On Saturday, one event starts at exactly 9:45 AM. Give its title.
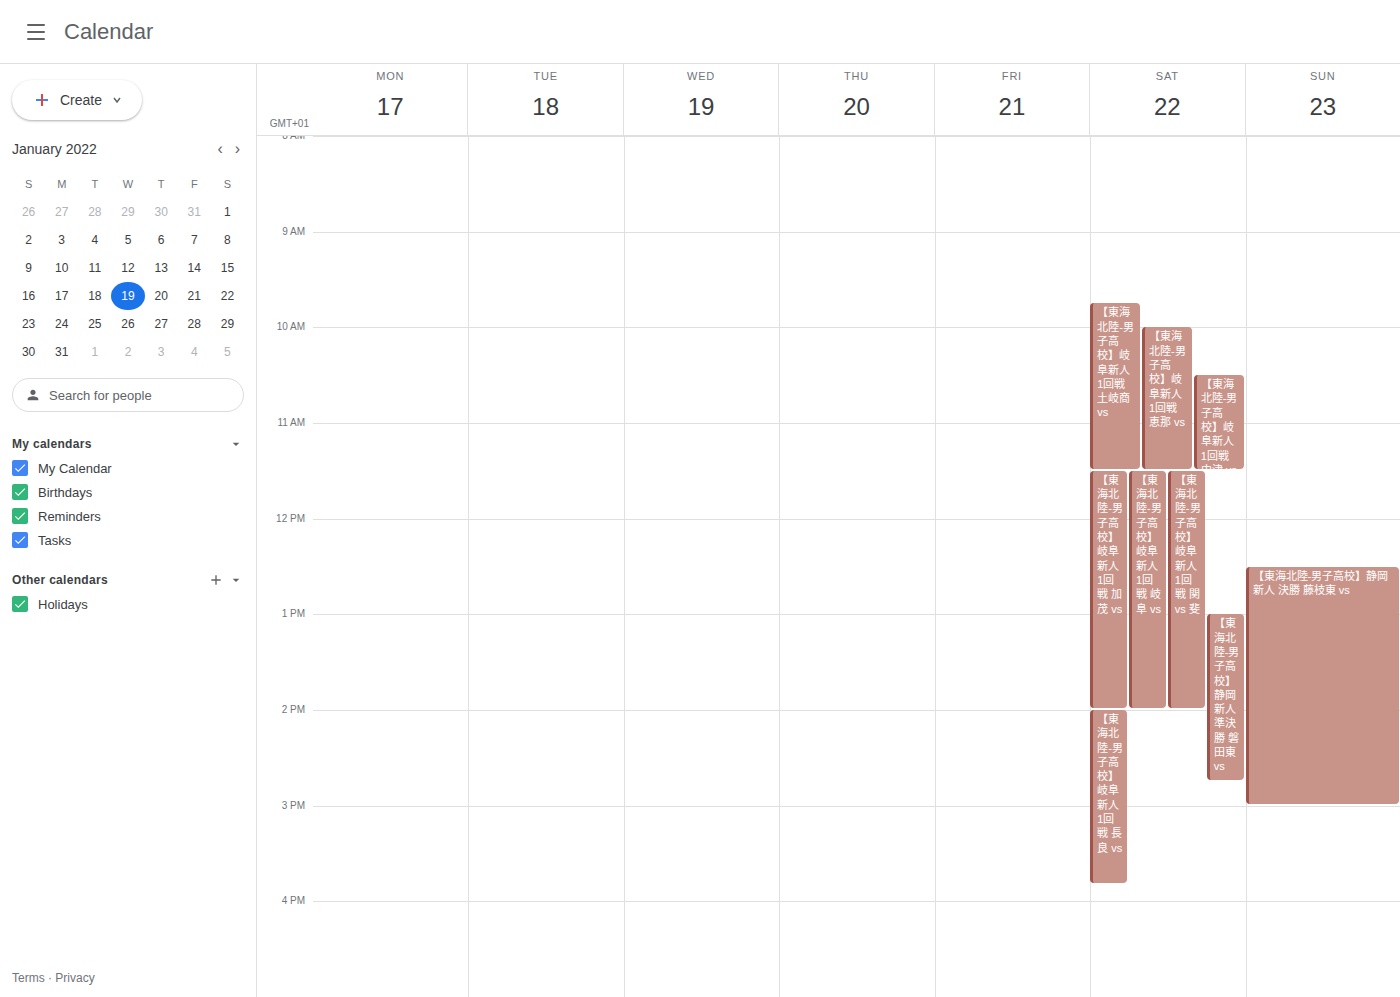
"【東海北陸-男子高校】岐阜新人 1回戦 土岐商 vs"